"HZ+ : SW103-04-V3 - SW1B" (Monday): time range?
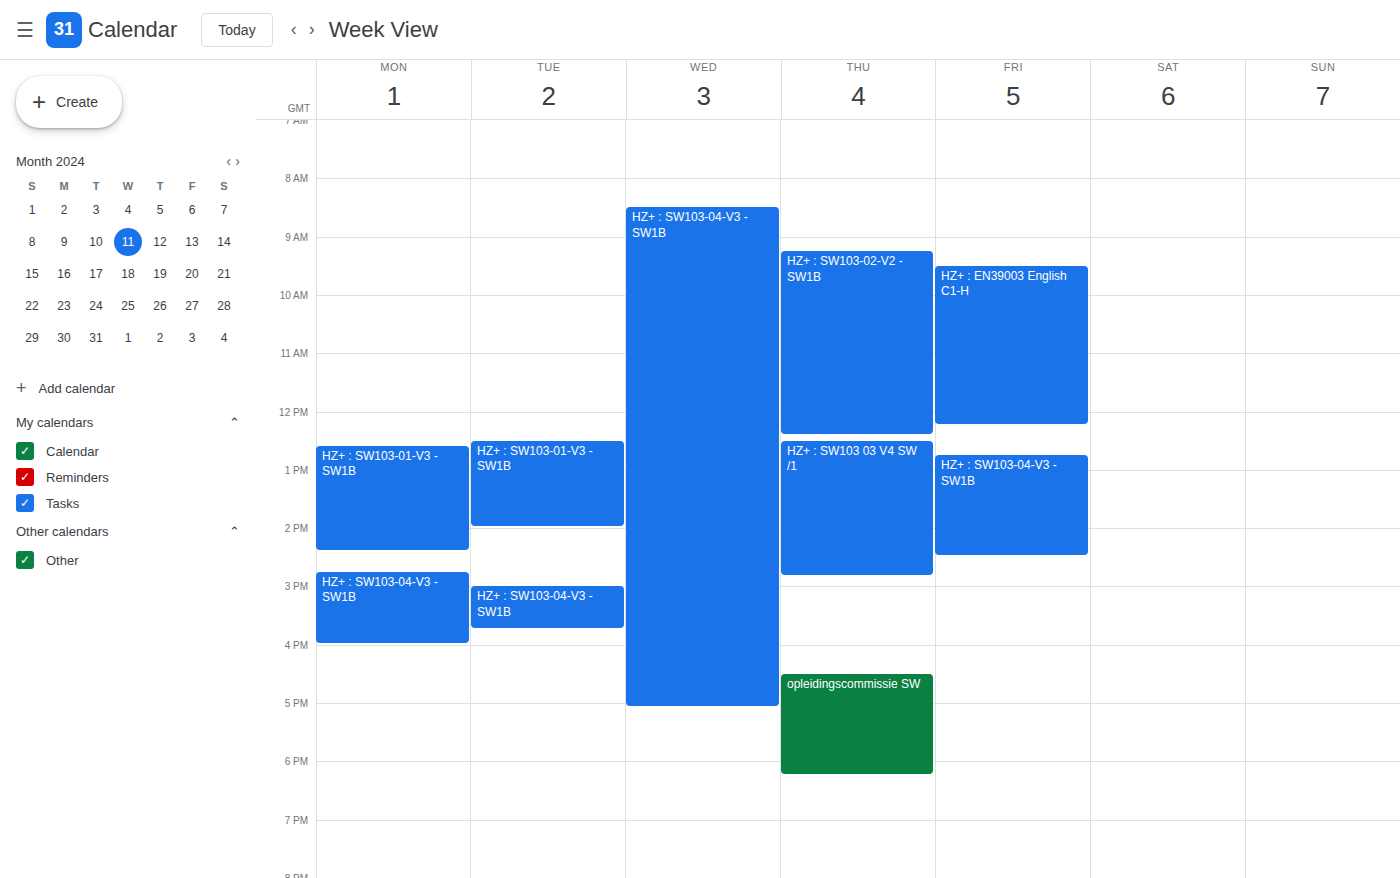
14:45 to 16:00